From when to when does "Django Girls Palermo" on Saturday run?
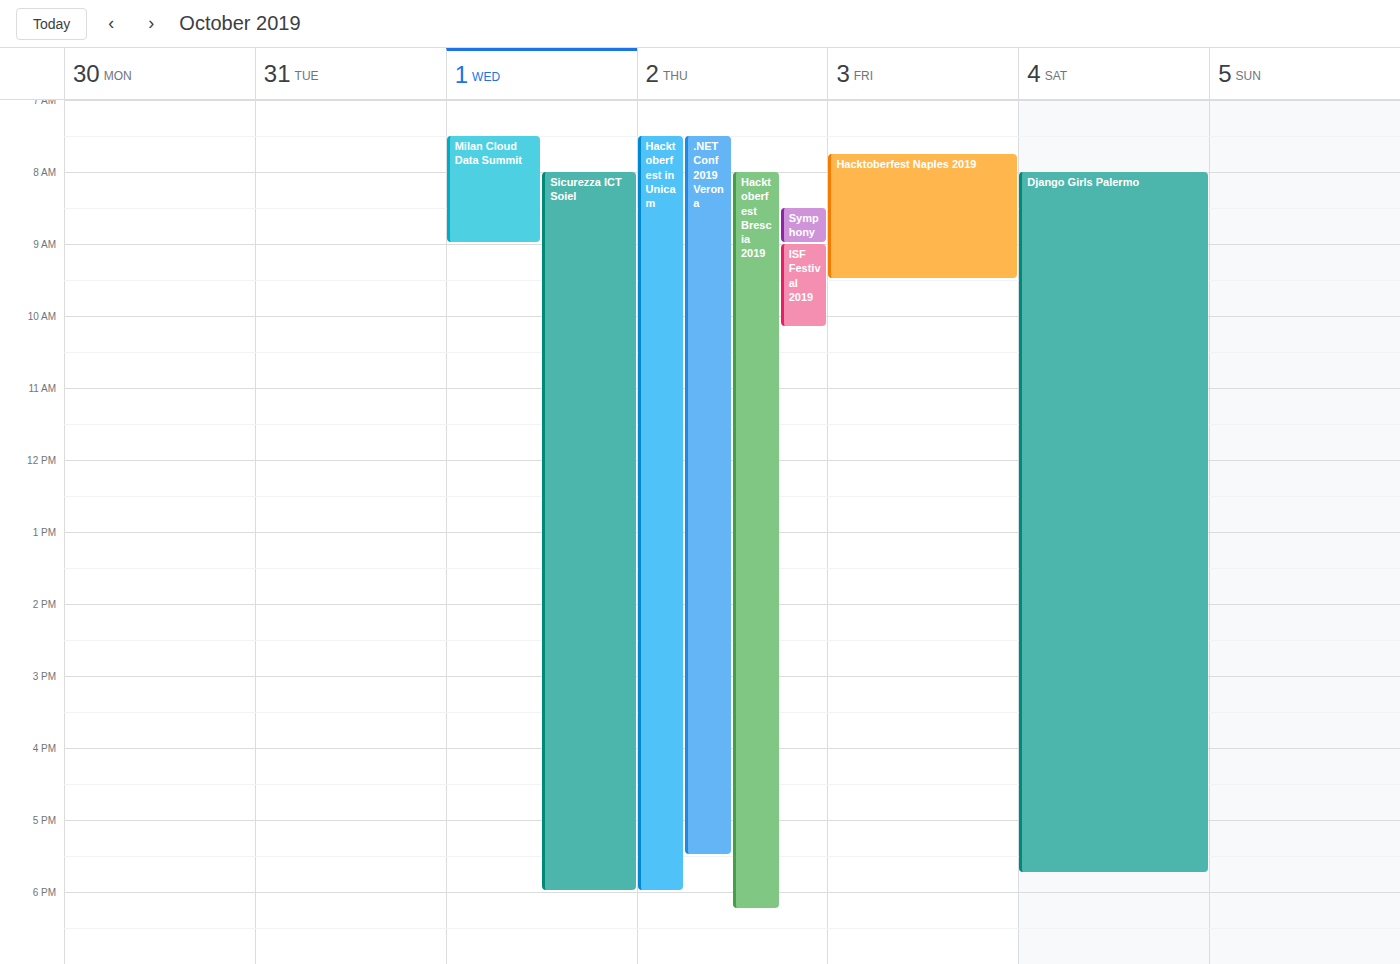
8:00 AM to 5:45 PM